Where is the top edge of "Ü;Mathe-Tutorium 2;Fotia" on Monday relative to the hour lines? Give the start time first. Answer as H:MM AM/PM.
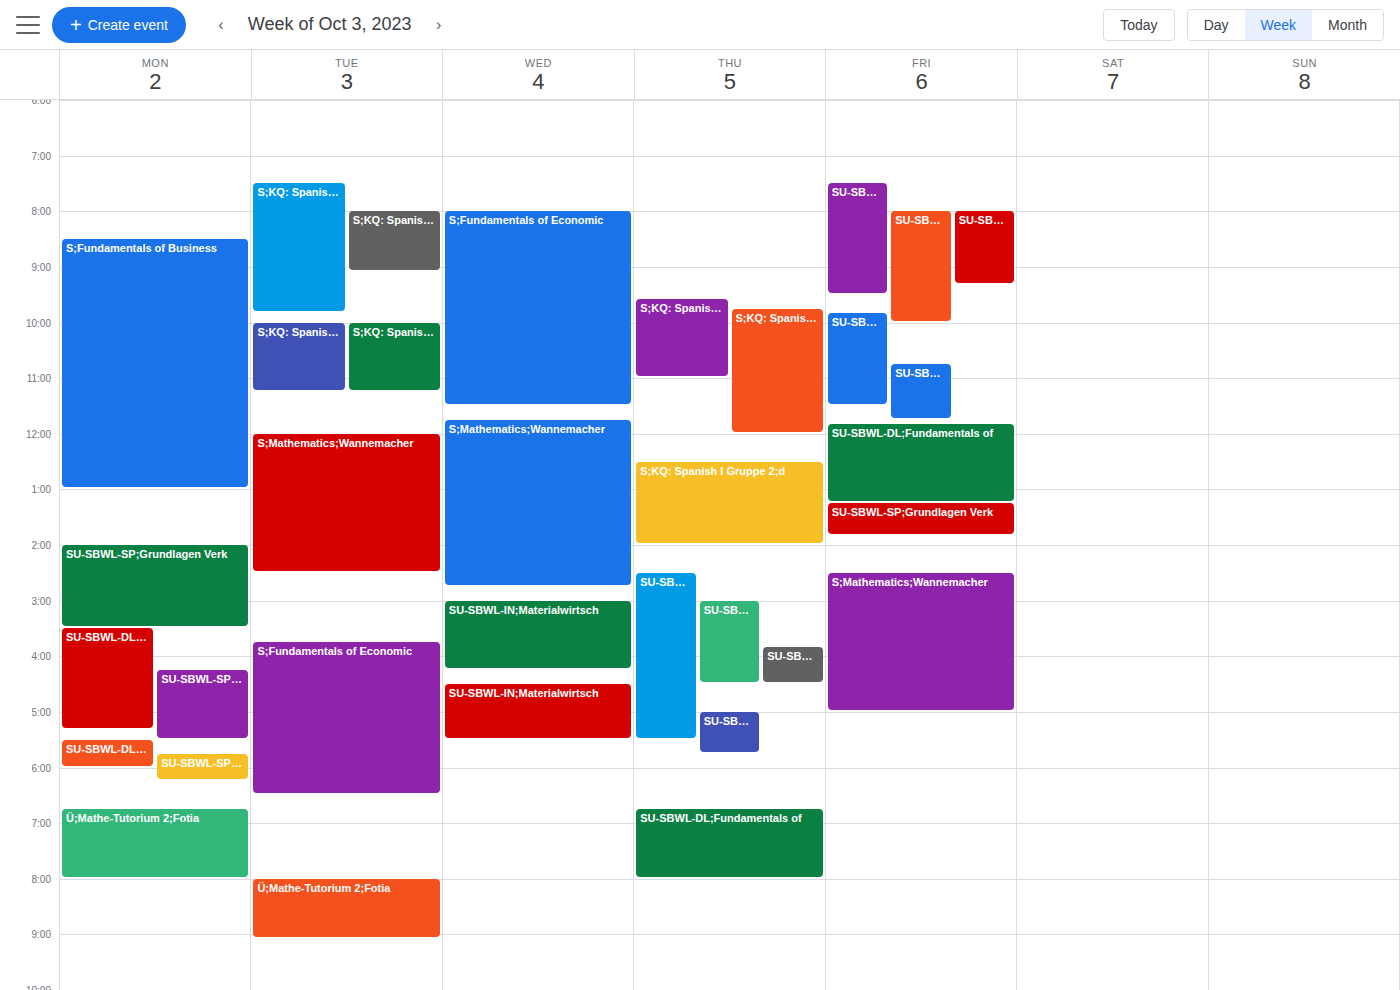
6:45 PM -- neither: three quarters of the way from the 6 PM line to the 7 PM line.